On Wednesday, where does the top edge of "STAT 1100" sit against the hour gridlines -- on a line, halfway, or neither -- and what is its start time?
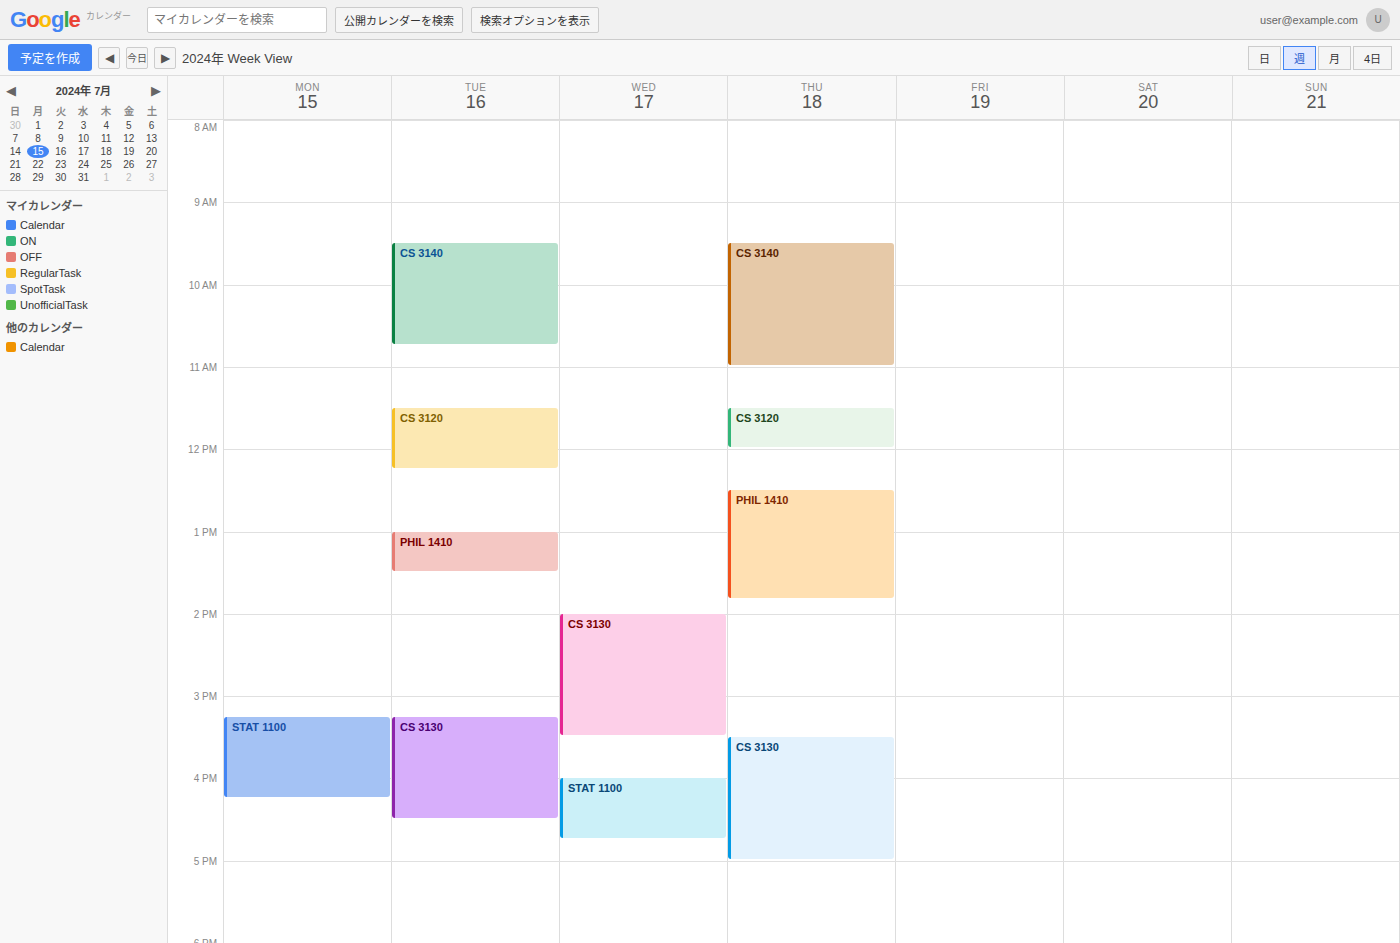
4:00 PM -- exactly on the 4 PM line.